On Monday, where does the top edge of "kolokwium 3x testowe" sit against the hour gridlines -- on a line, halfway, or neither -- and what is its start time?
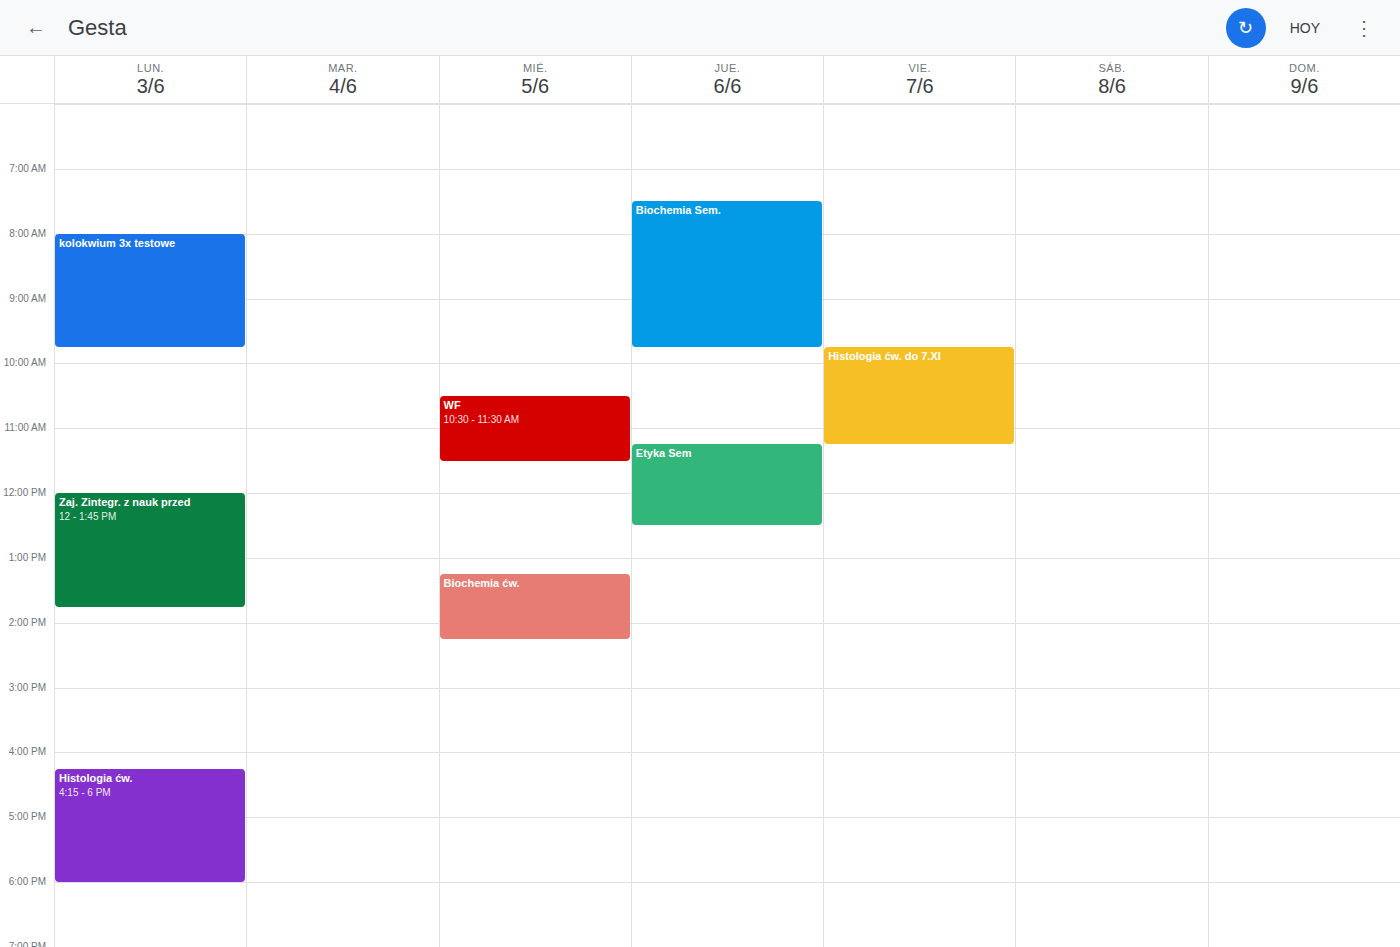
8:00 AM -- exactly on the 8 AM line.